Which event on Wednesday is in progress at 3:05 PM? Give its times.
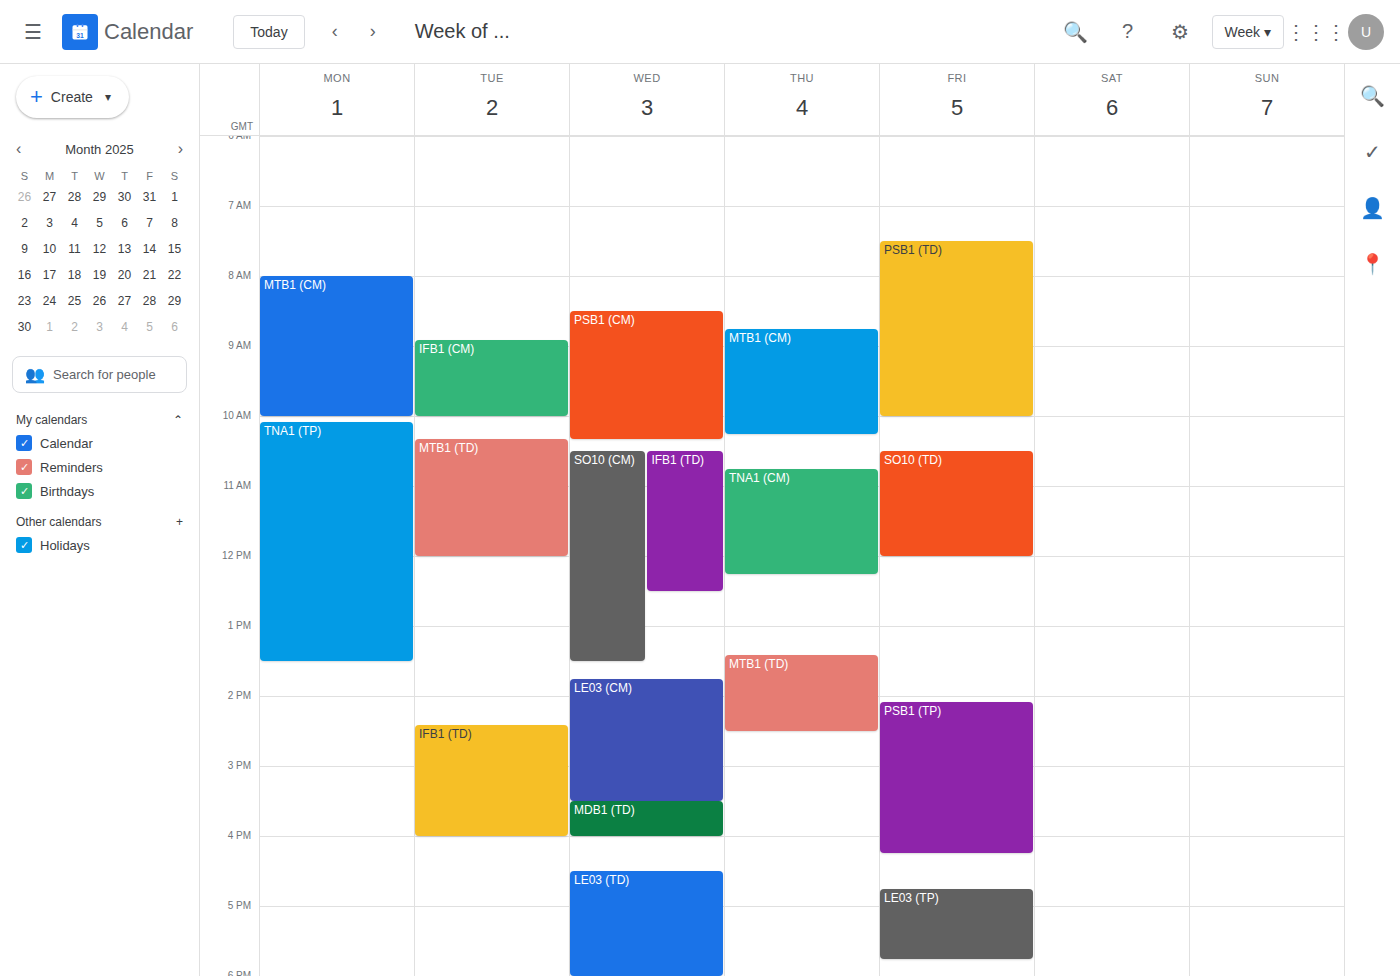
"LE03 (CM)", 1:45 PM to 3:30 PM